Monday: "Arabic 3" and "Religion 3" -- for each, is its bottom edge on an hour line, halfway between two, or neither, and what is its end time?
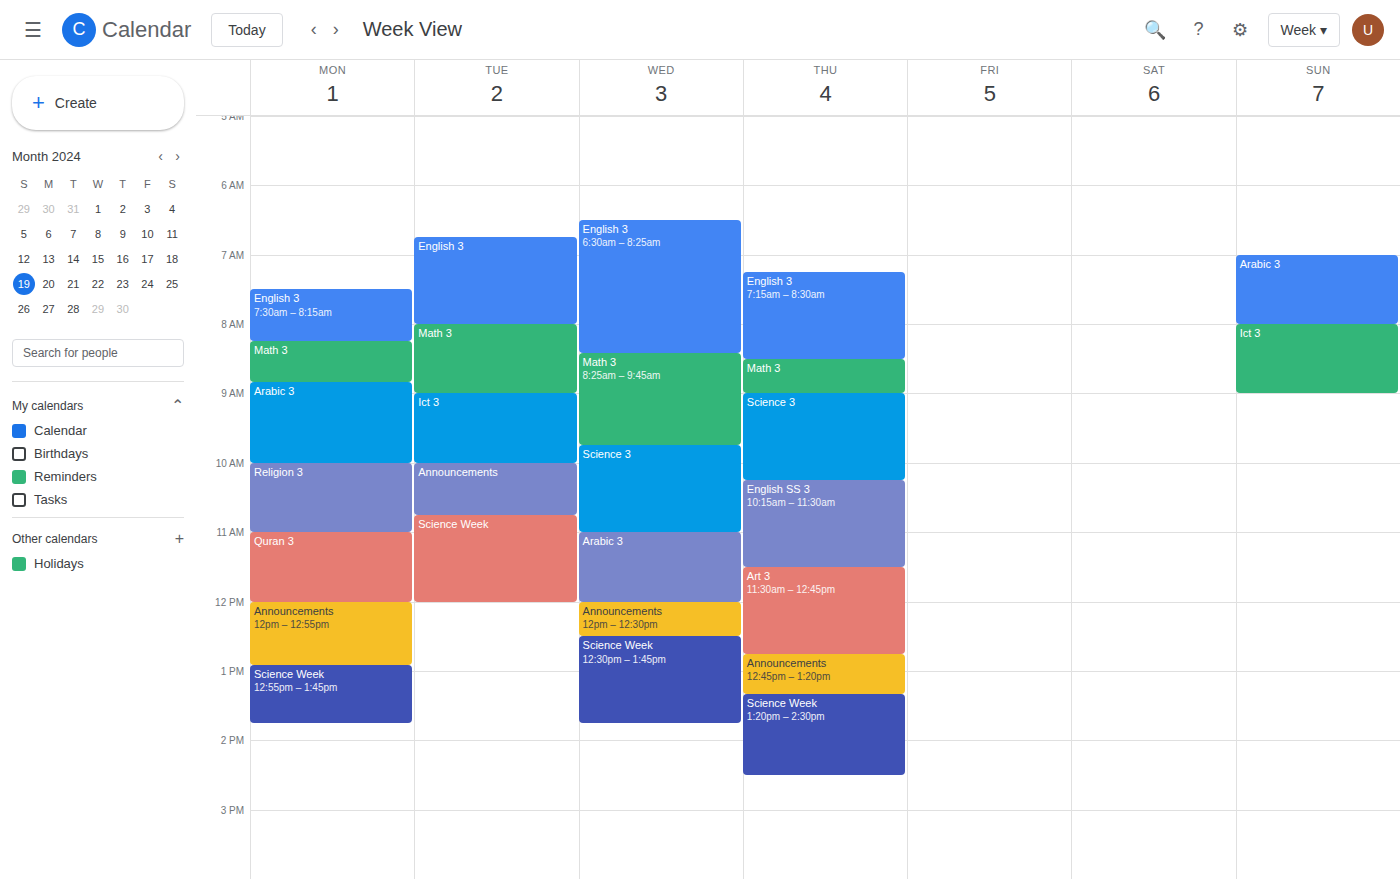
"Arabic 3": 10:00 AM, exactly on the 10 AM line. "Religion 3": 11:00 AM, exactly on the 11 AM line.